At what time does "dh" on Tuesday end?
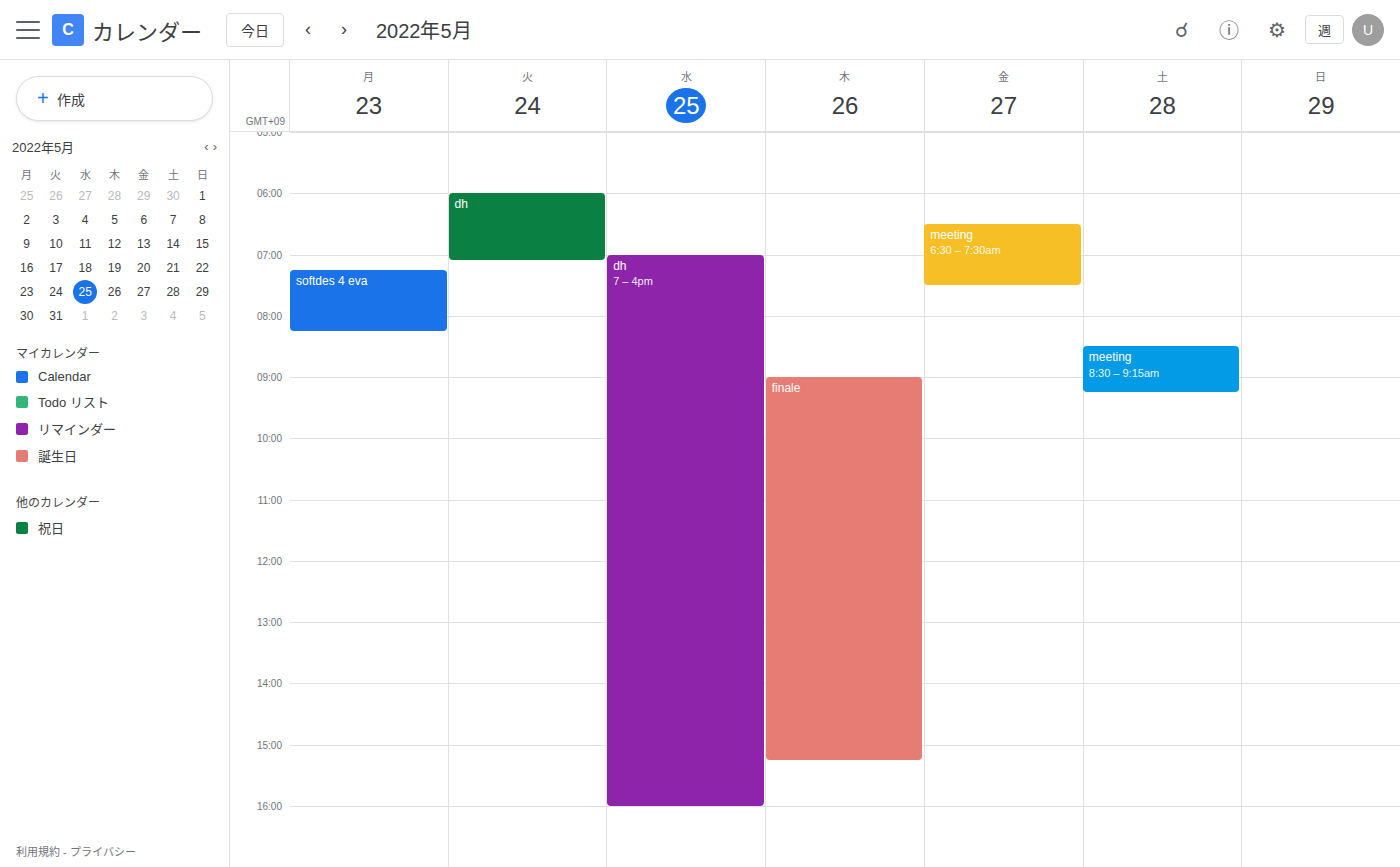
7:05 AM